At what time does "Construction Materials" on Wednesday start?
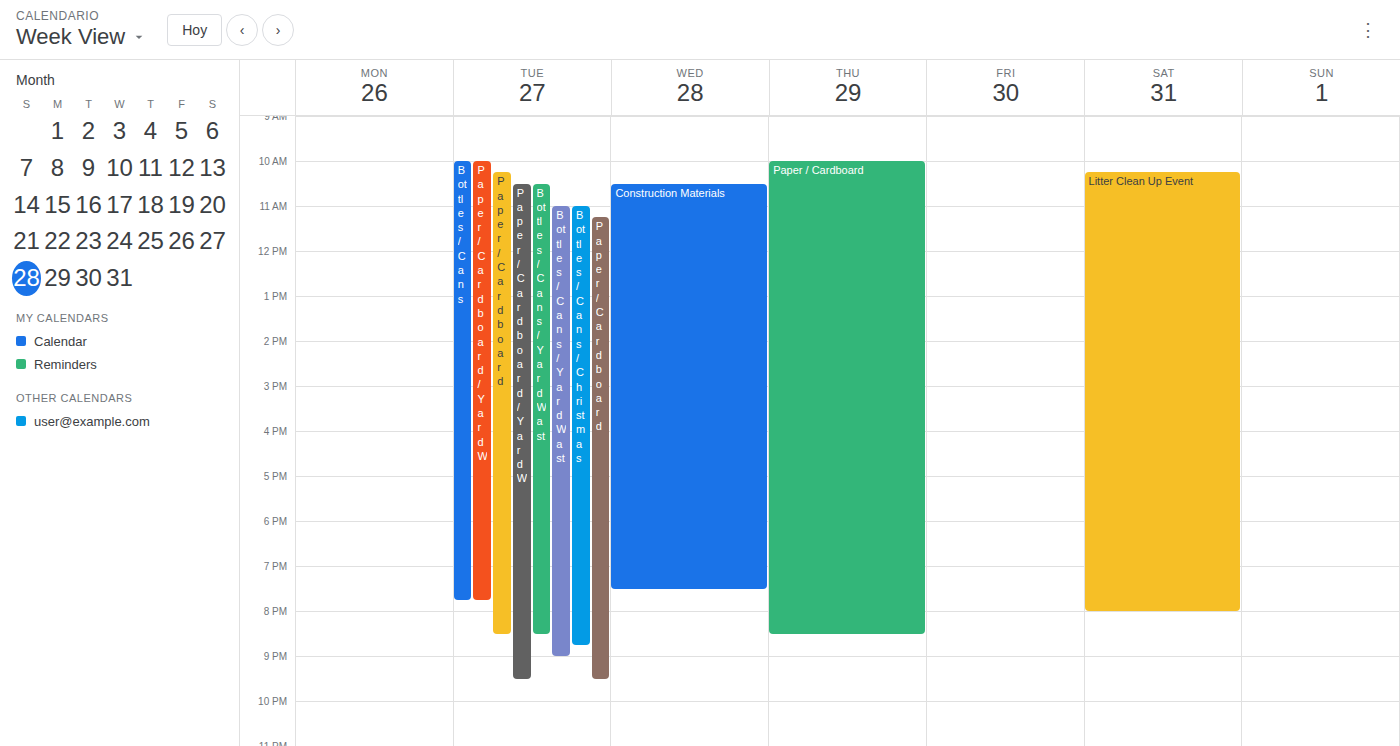
10:30 AM